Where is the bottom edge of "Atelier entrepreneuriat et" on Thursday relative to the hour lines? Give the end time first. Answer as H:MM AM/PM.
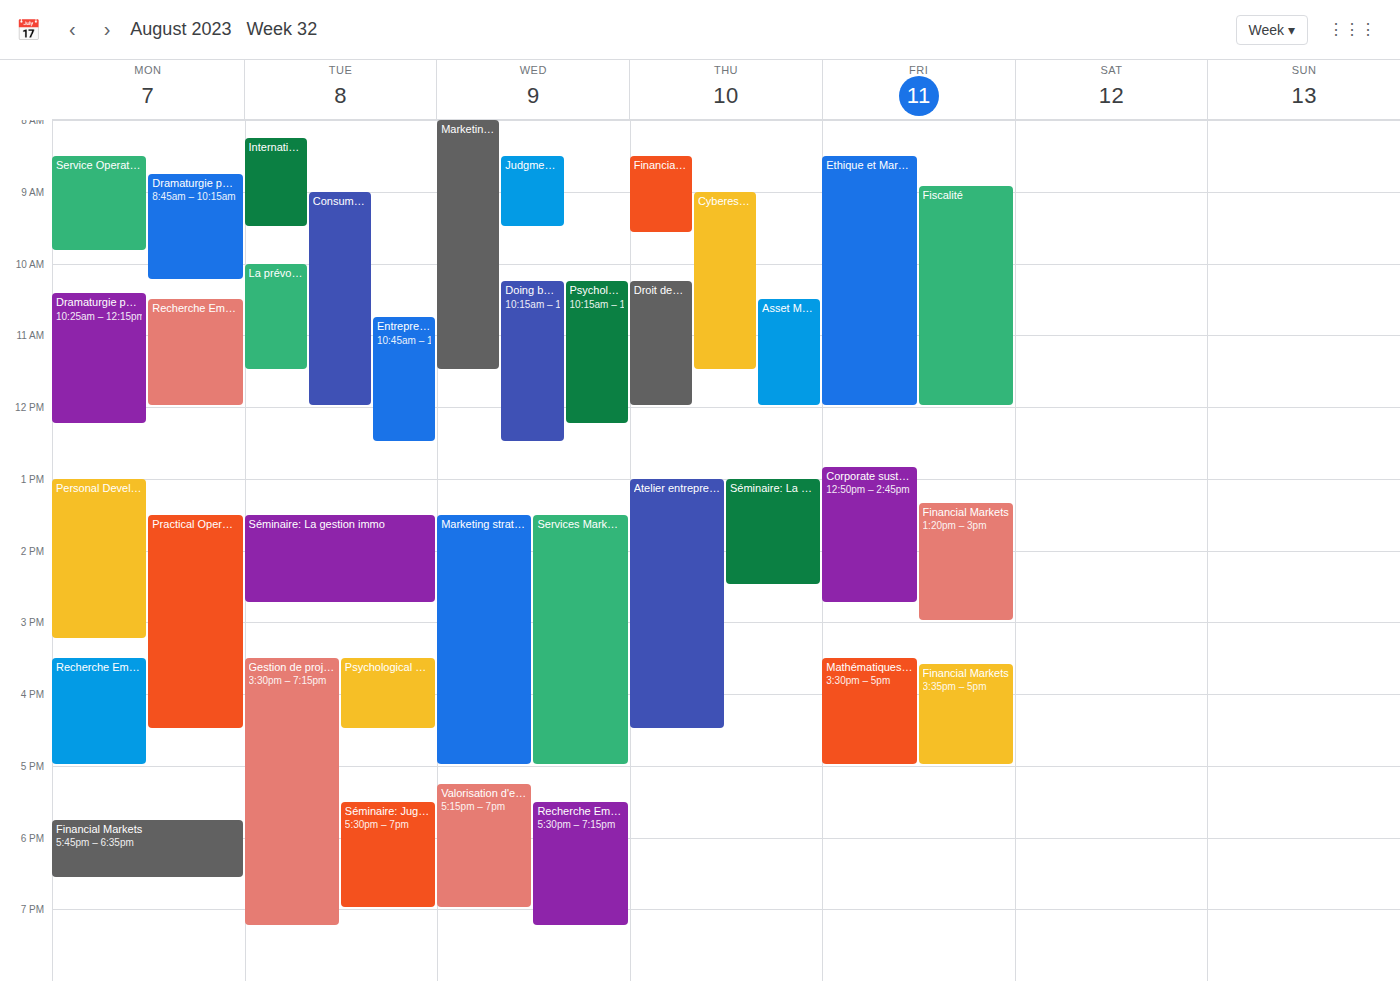
4:30 PM -- halfway between the 4 PM and 5 PM lines.